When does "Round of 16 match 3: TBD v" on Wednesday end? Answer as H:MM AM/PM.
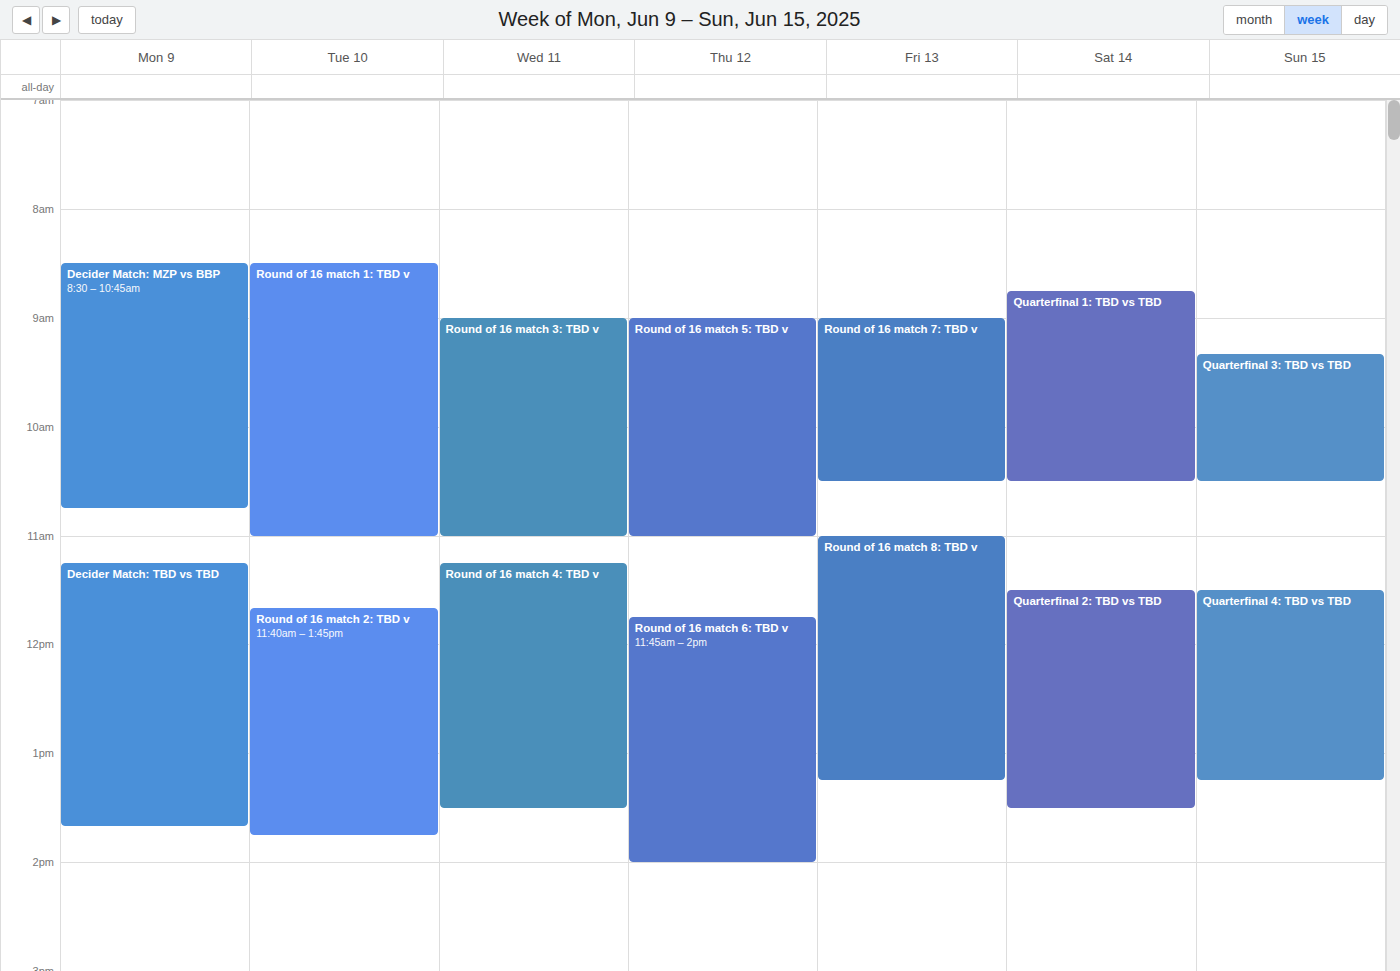
11:00 AM